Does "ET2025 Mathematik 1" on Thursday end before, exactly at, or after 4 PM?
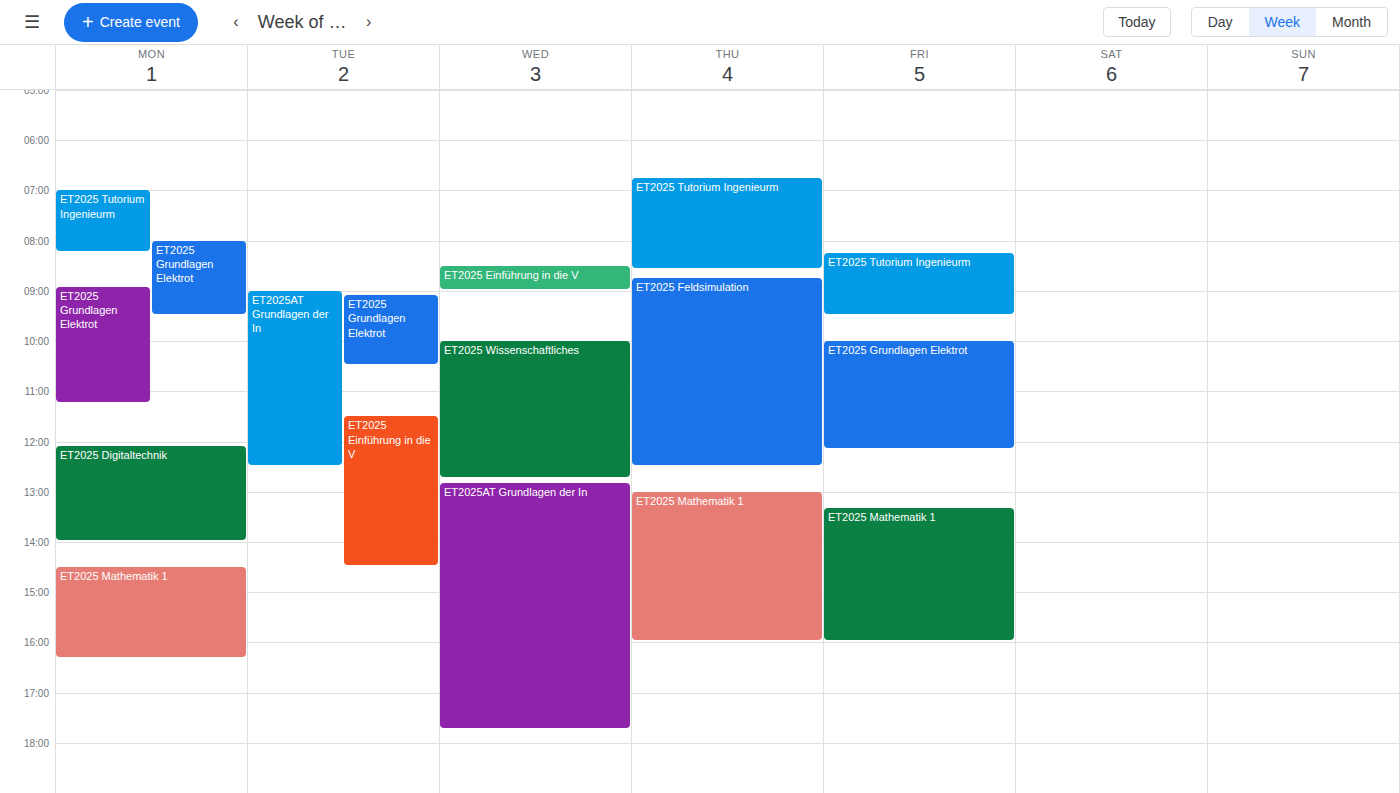
4:00 PM -- exactly at 4 PM, on the 4 PM line.